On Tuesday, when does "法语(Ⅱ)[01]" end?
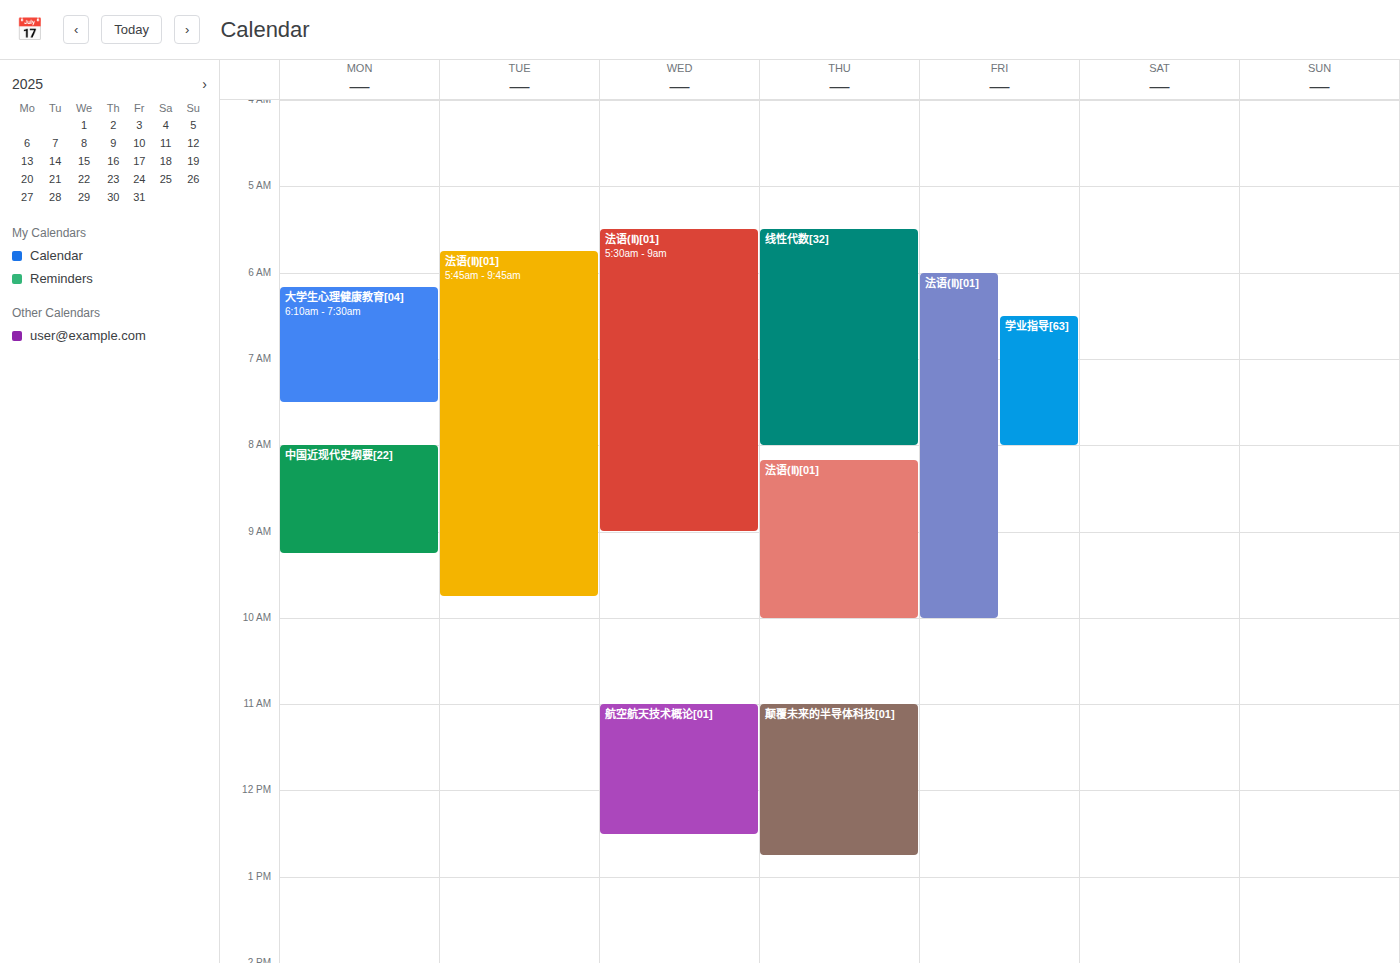
09:45